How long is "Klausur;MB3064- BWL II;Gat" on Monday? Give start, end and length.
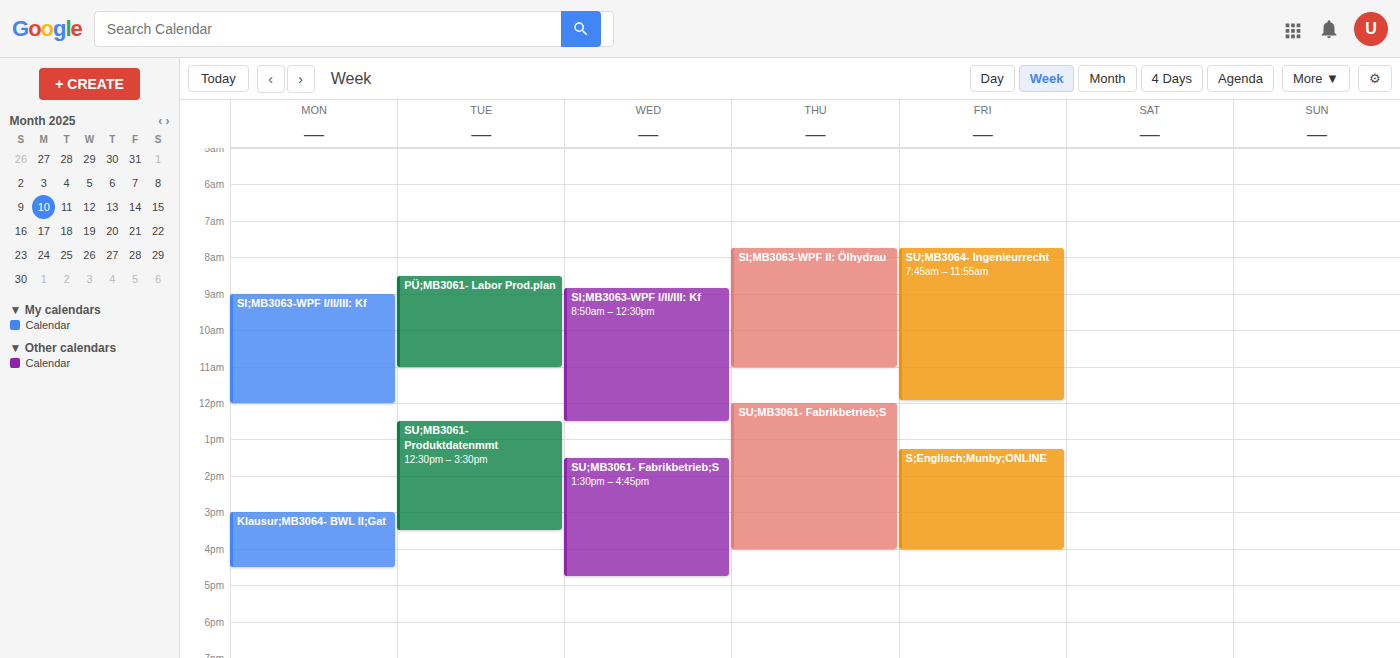
3:00 PM to 4:30 PM, 1 hour 30 minutes